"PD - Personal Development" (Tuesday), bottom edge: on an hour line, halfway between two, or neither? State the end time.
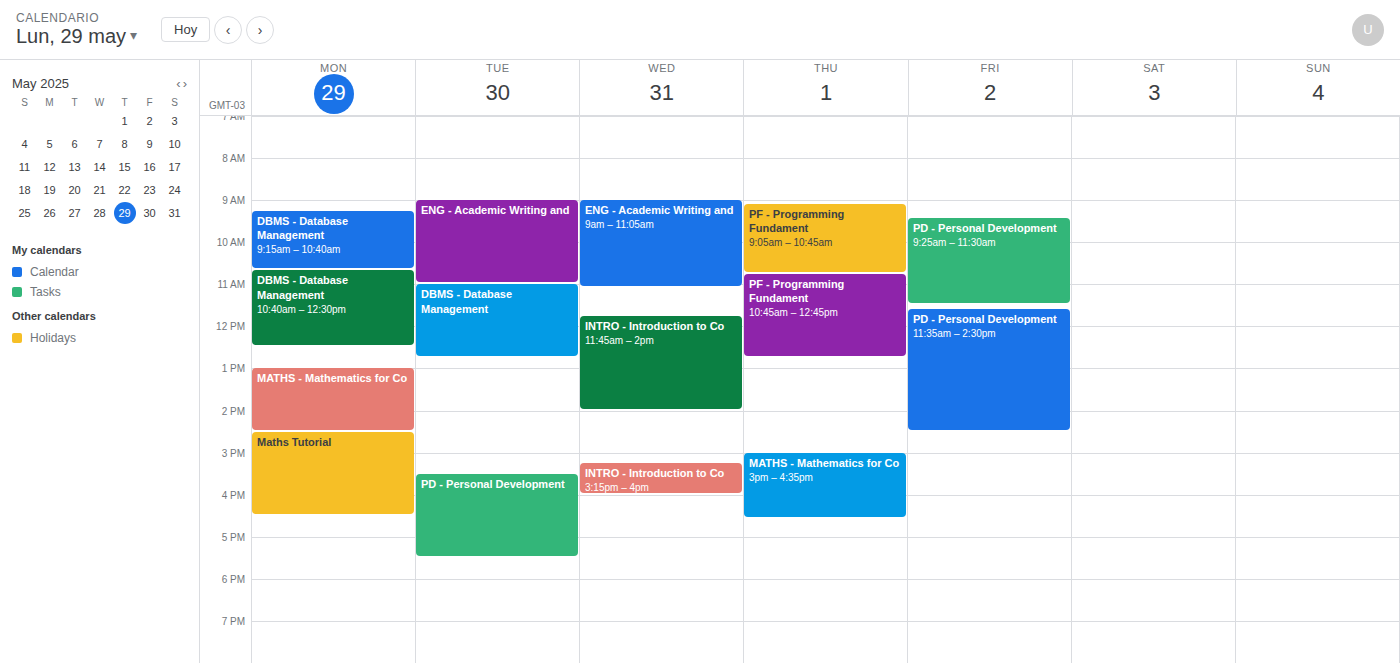
5:30 PM -- halfway between the 5 PM and 6 PM lines.